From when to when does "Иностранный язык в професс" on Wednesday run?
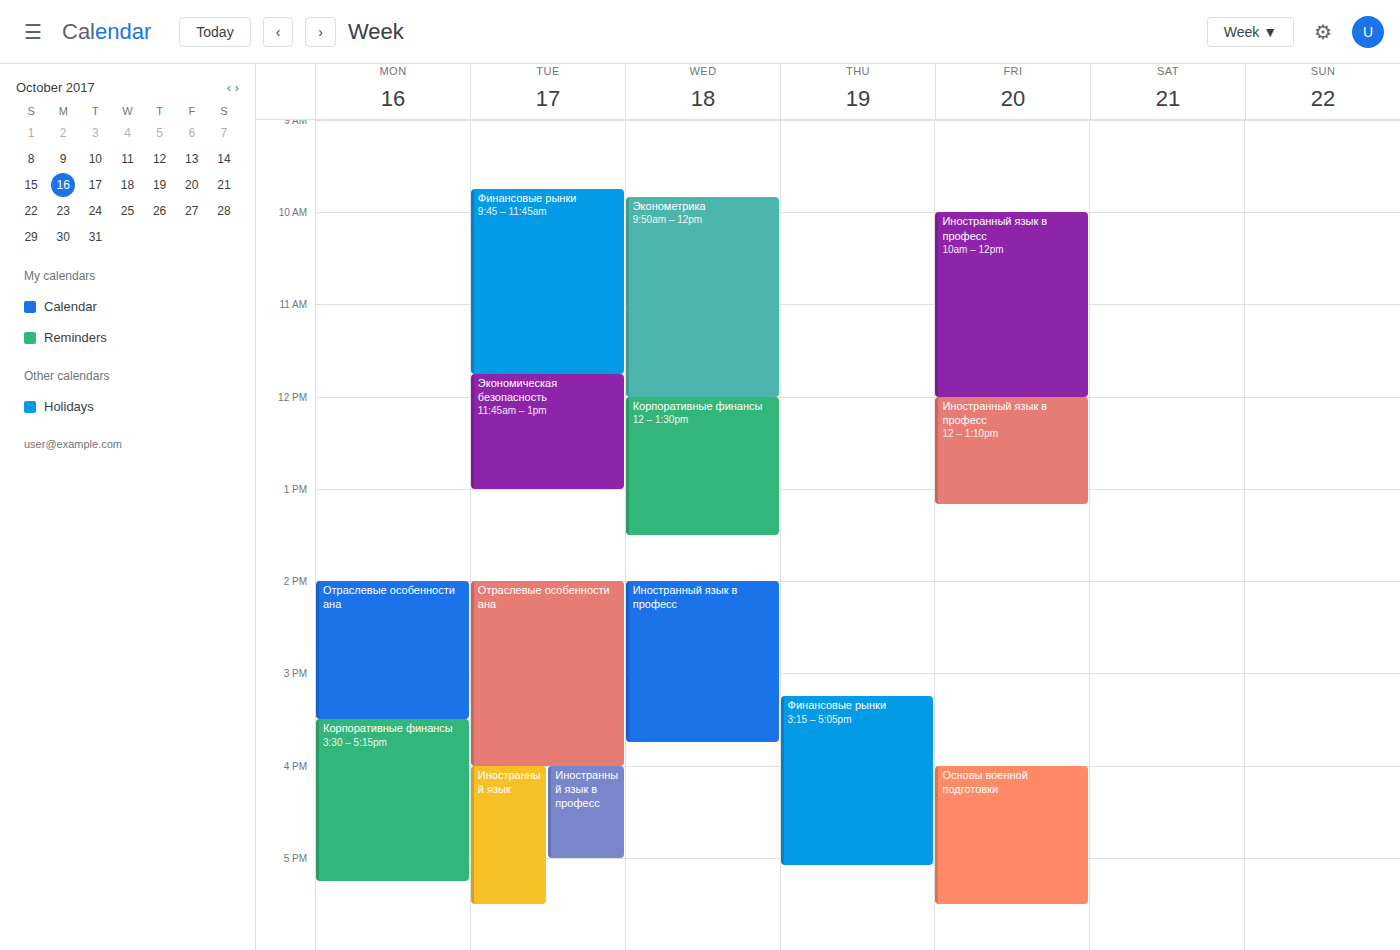
2:00 PM to 3:45 PM